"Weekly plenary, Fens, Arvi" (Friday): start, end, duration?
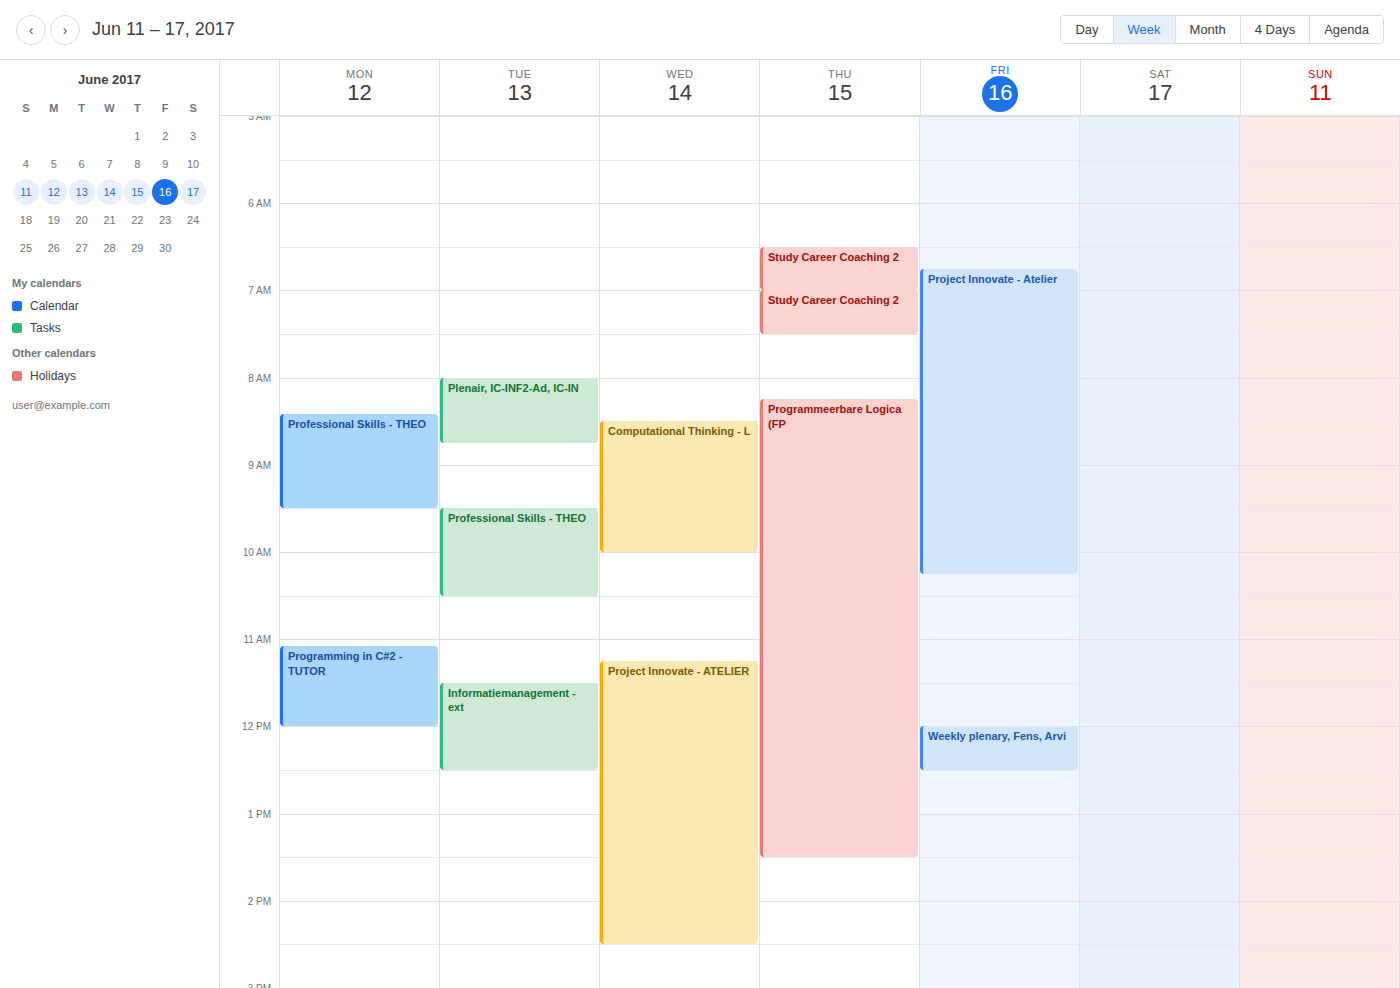
12:00 PM to 12:30 PM, 30 minutes